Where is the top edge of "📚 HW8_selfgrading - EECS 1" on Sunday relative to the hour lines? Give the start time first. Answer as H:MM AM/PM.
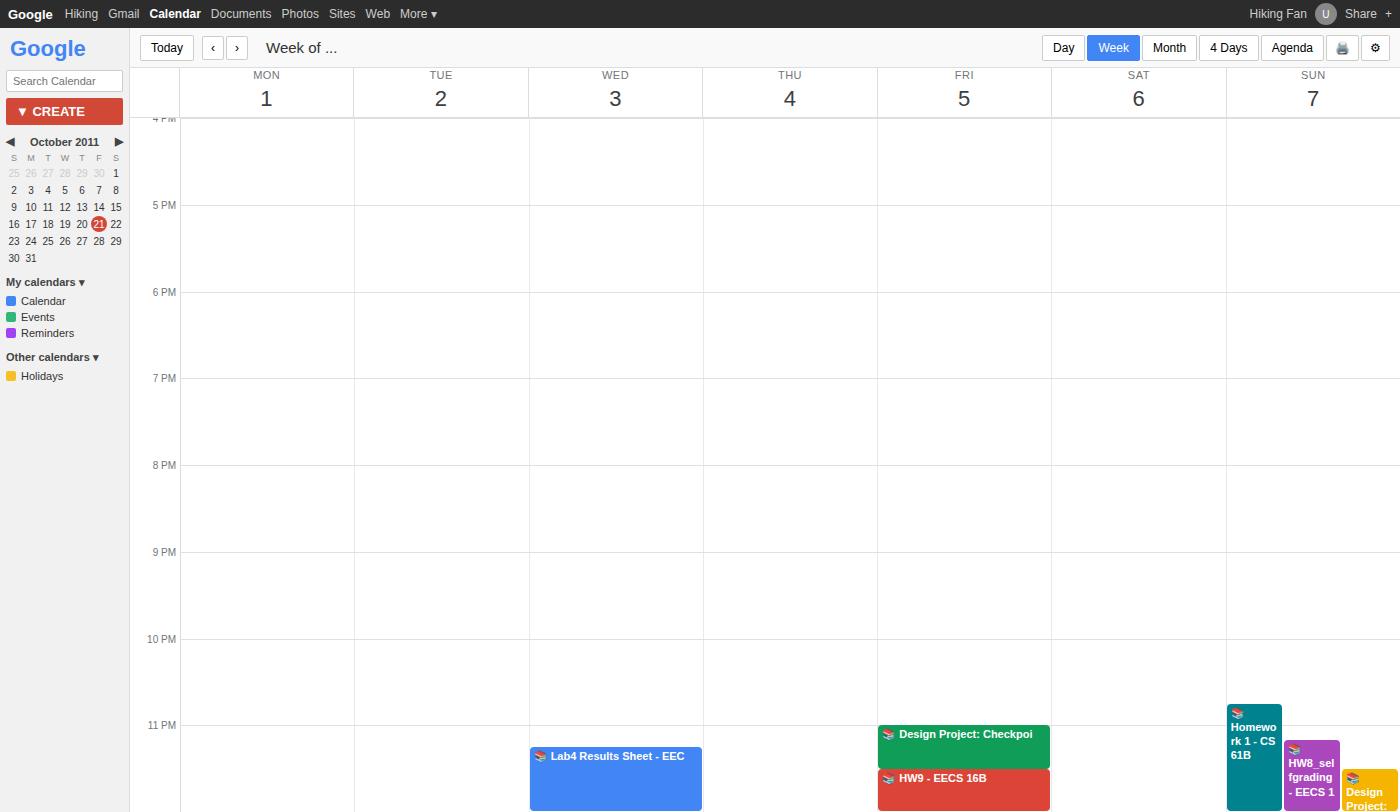
11:10 PM -- neither: 10 minutes below the 11 PM line and 50 minutes above the 12 AM line.